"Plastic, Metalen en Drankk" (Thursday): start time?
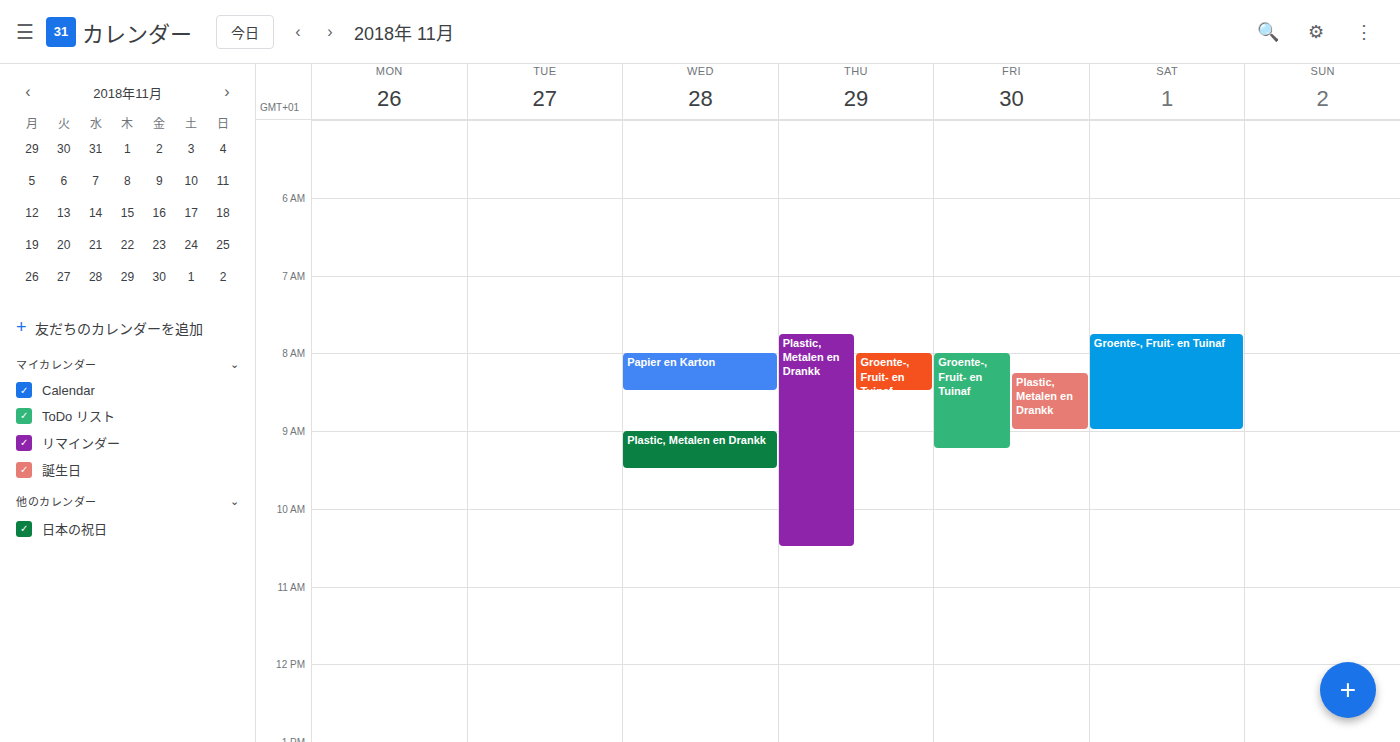
7:45 AM